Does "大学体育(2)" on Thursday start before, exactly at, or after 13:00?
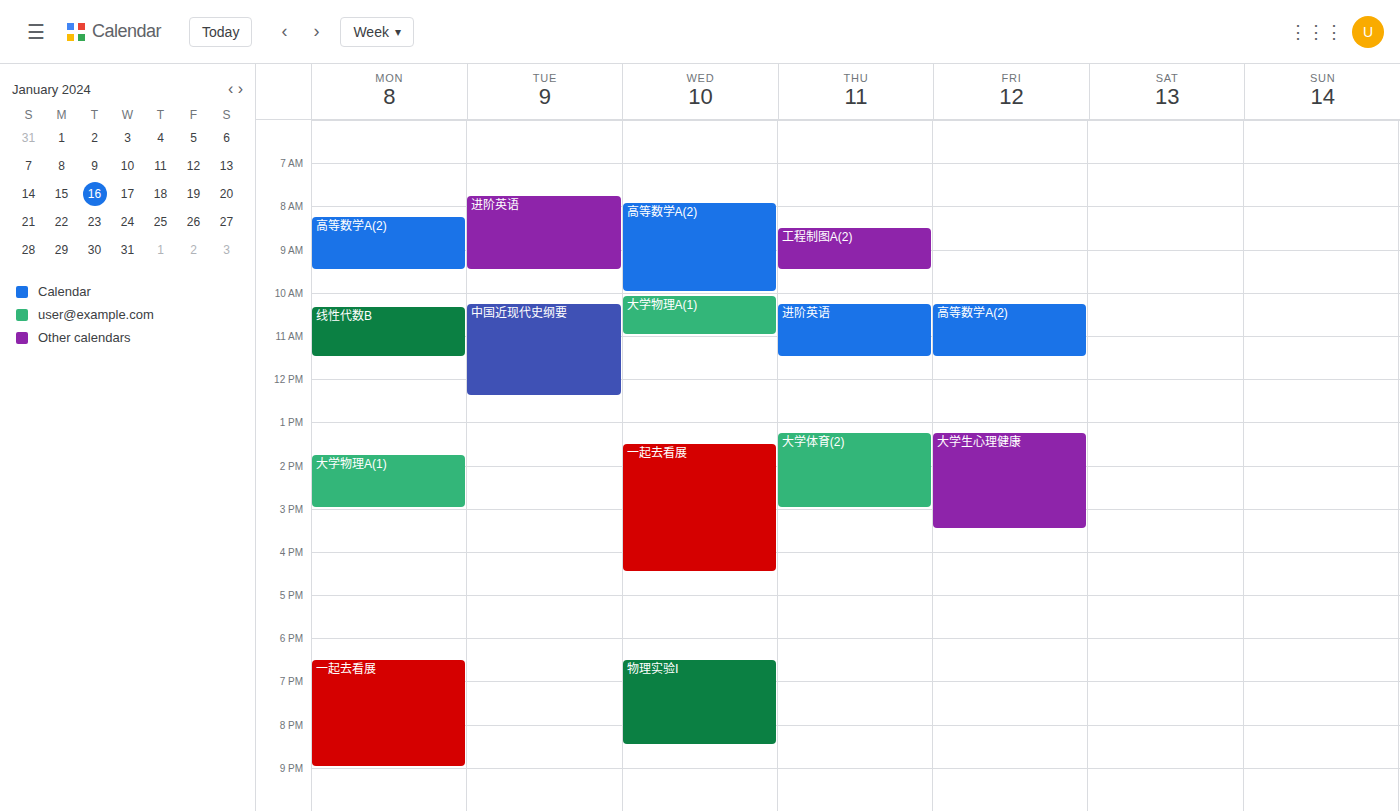
13:15 -- after 13:00, 15 minutes below the 13:00 line.